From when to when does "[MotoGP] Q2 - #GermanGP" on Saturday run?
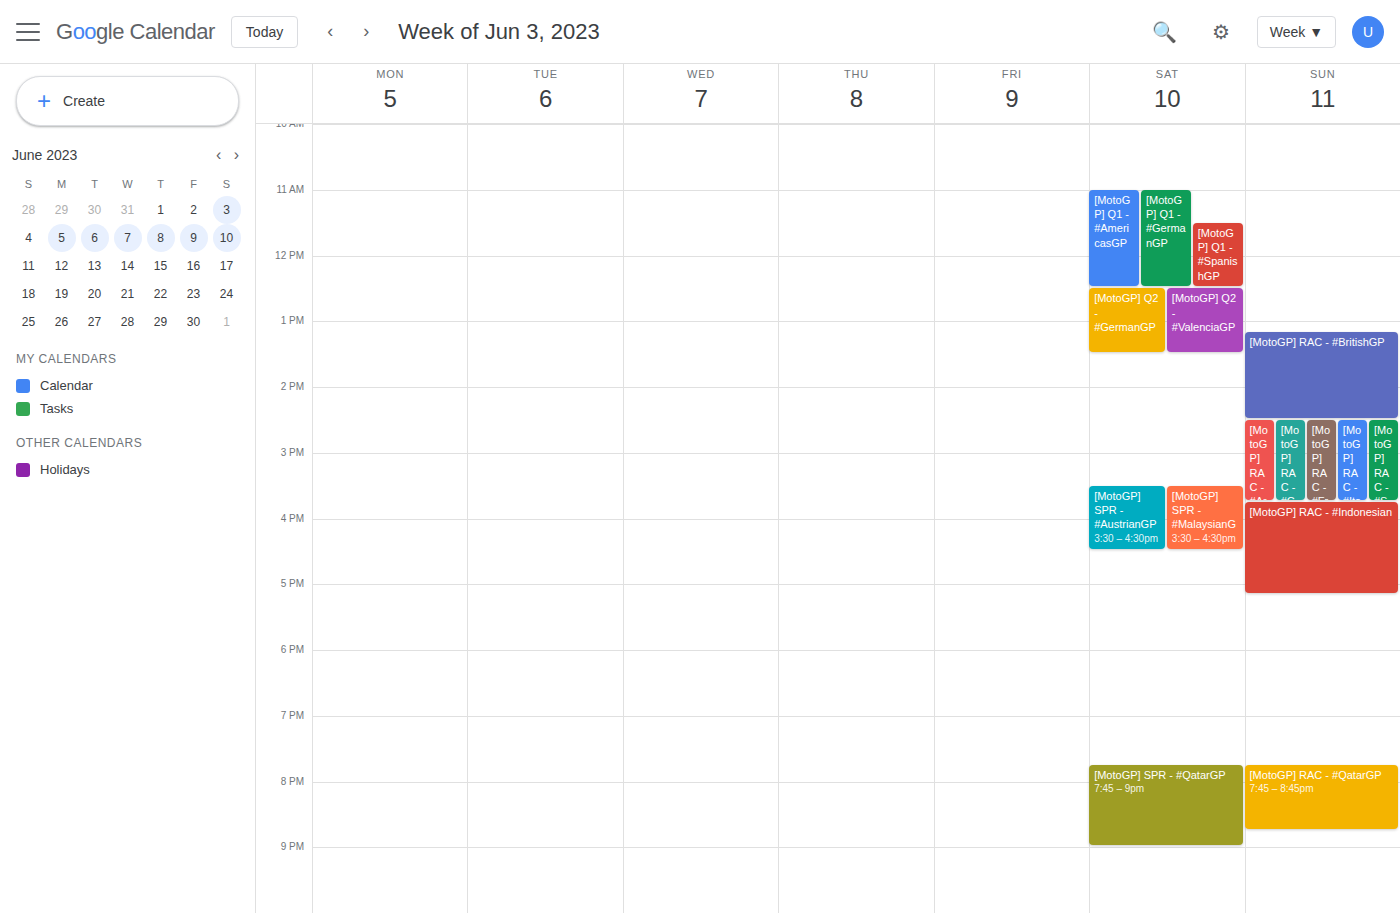
12:30 to 13:30